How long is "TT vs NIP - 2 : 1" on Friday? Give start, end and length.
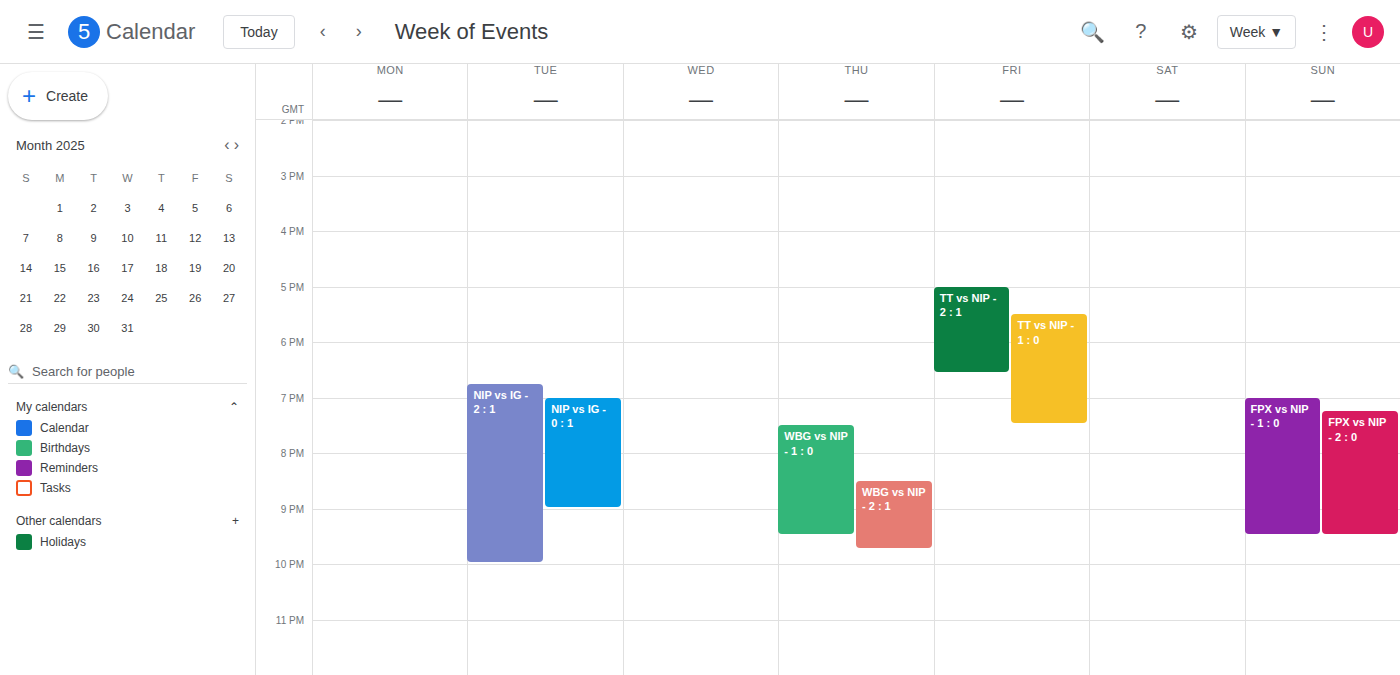
5:00 PM to 6:35 PM, 1 hour 35 minutes